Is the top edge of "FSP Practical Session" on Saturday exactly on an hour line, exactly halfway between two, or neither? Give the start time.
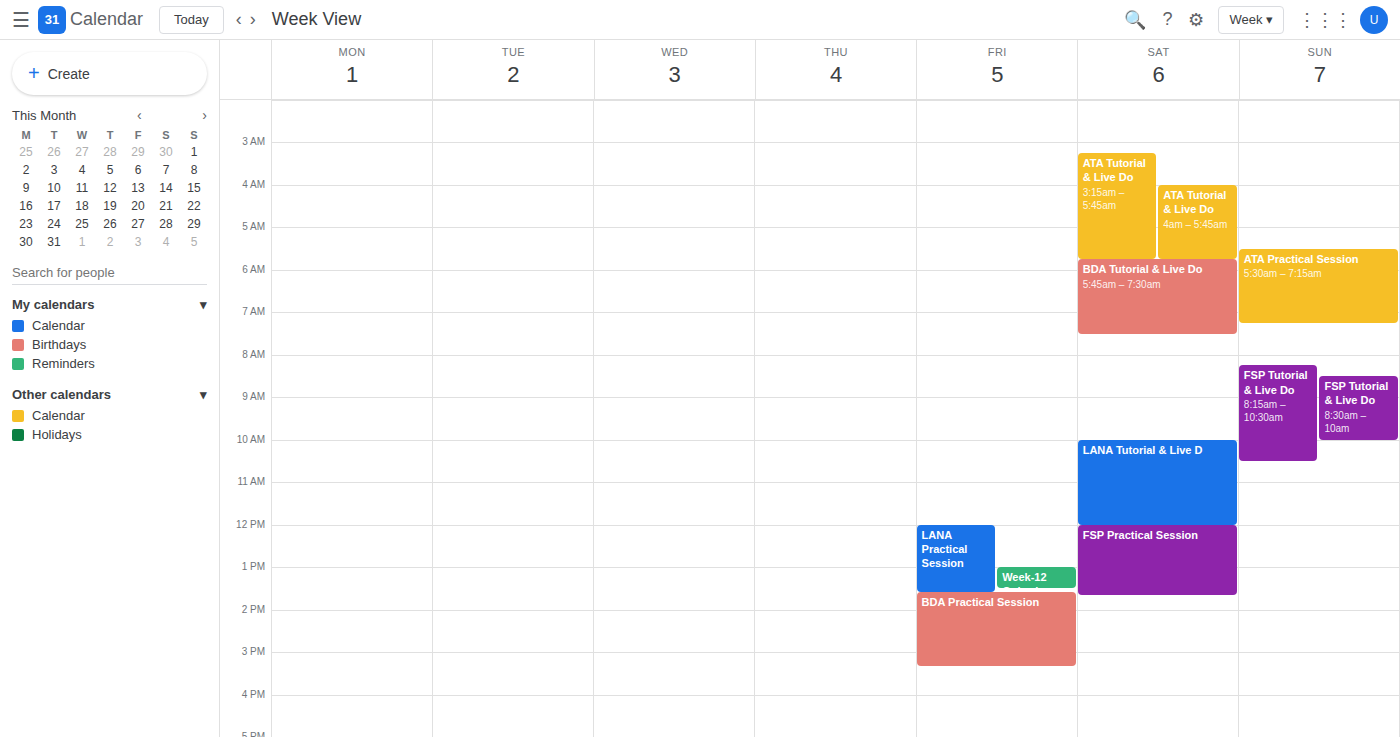
12:00 PM -- exactly on the 12 PM line.